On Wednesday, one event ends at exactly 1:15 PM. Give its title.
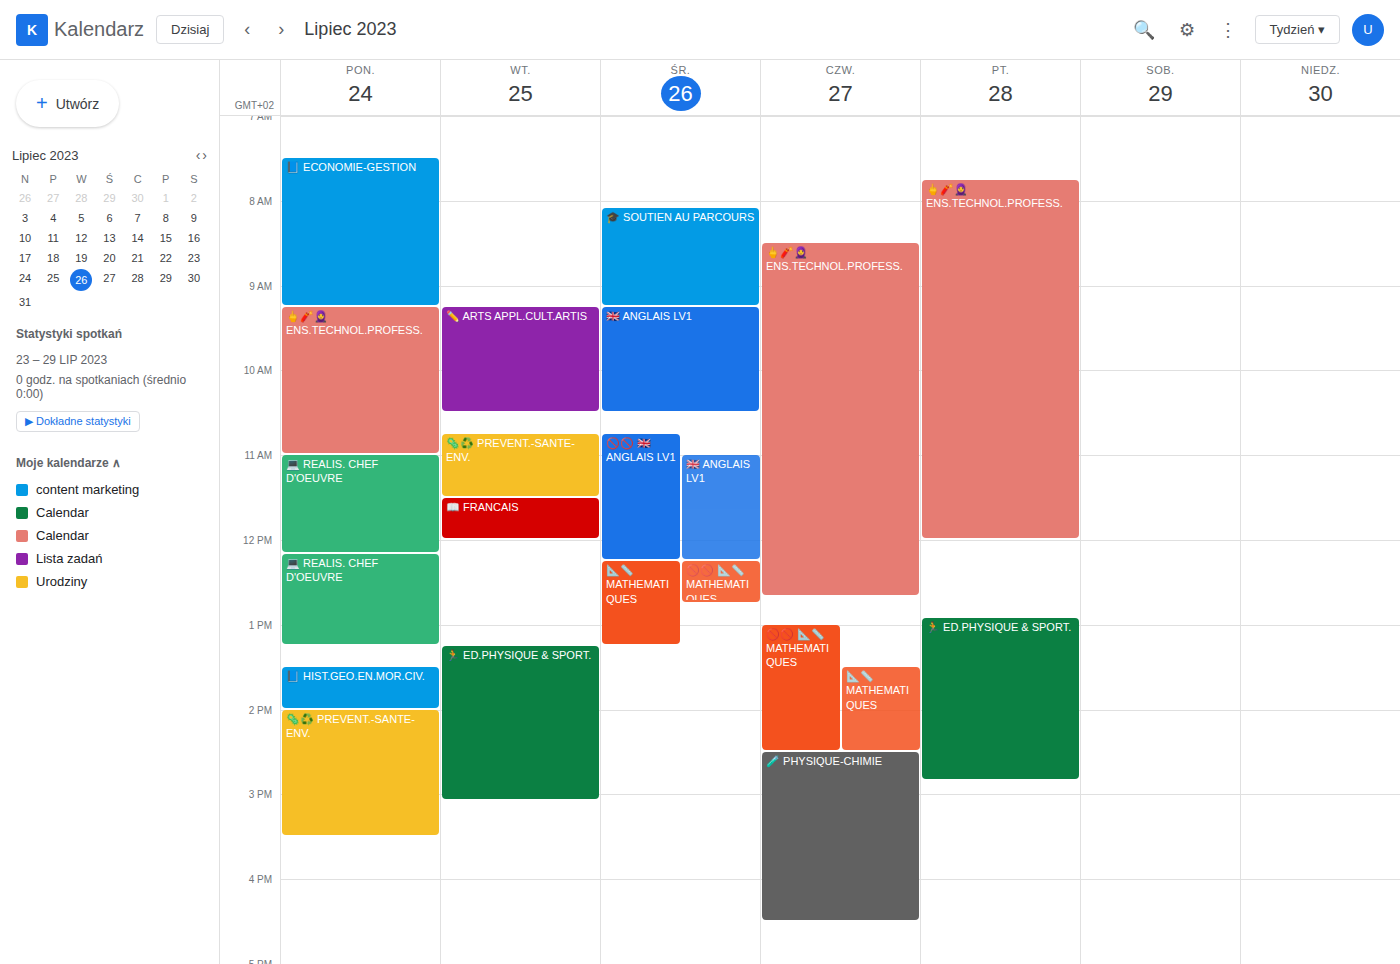
"📐📏 MATHEMATIQUES"